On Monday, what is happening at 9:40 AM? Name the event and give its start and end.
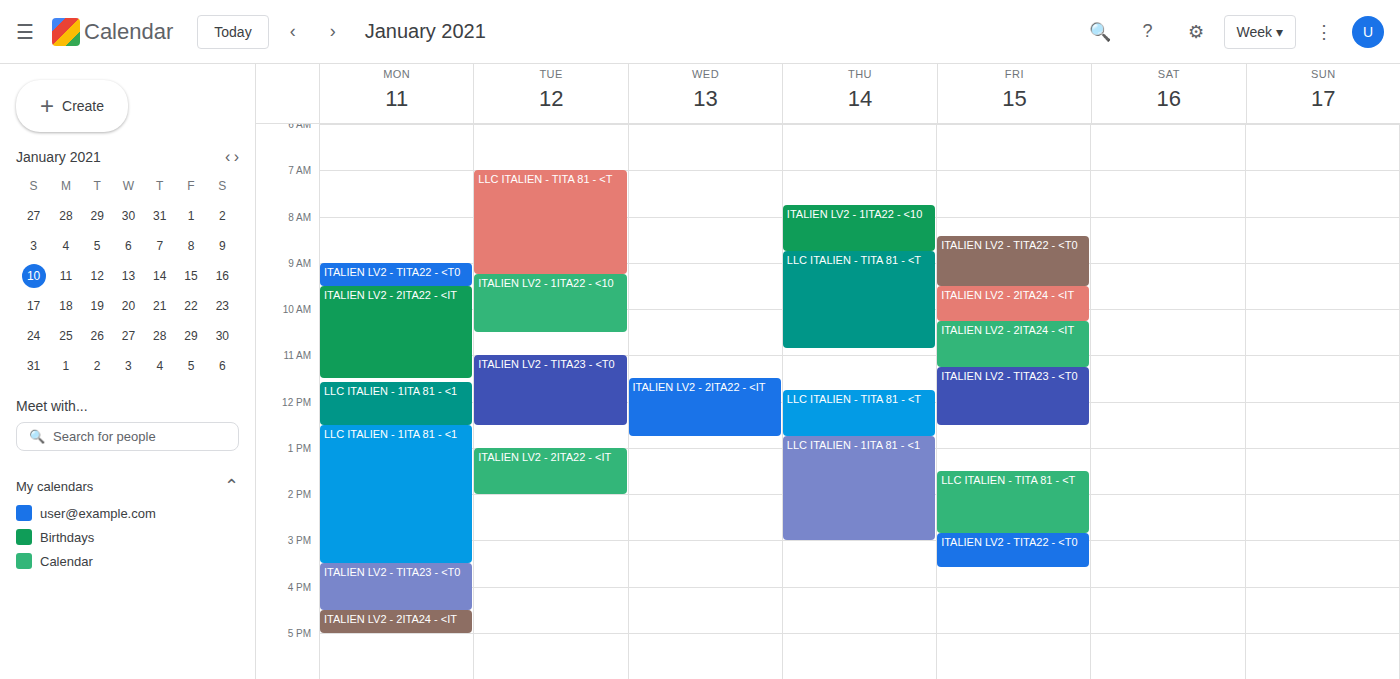
"ITALIEN LV2 - 2ITA22 - <IT", 9:30 AM to 11:30 AM